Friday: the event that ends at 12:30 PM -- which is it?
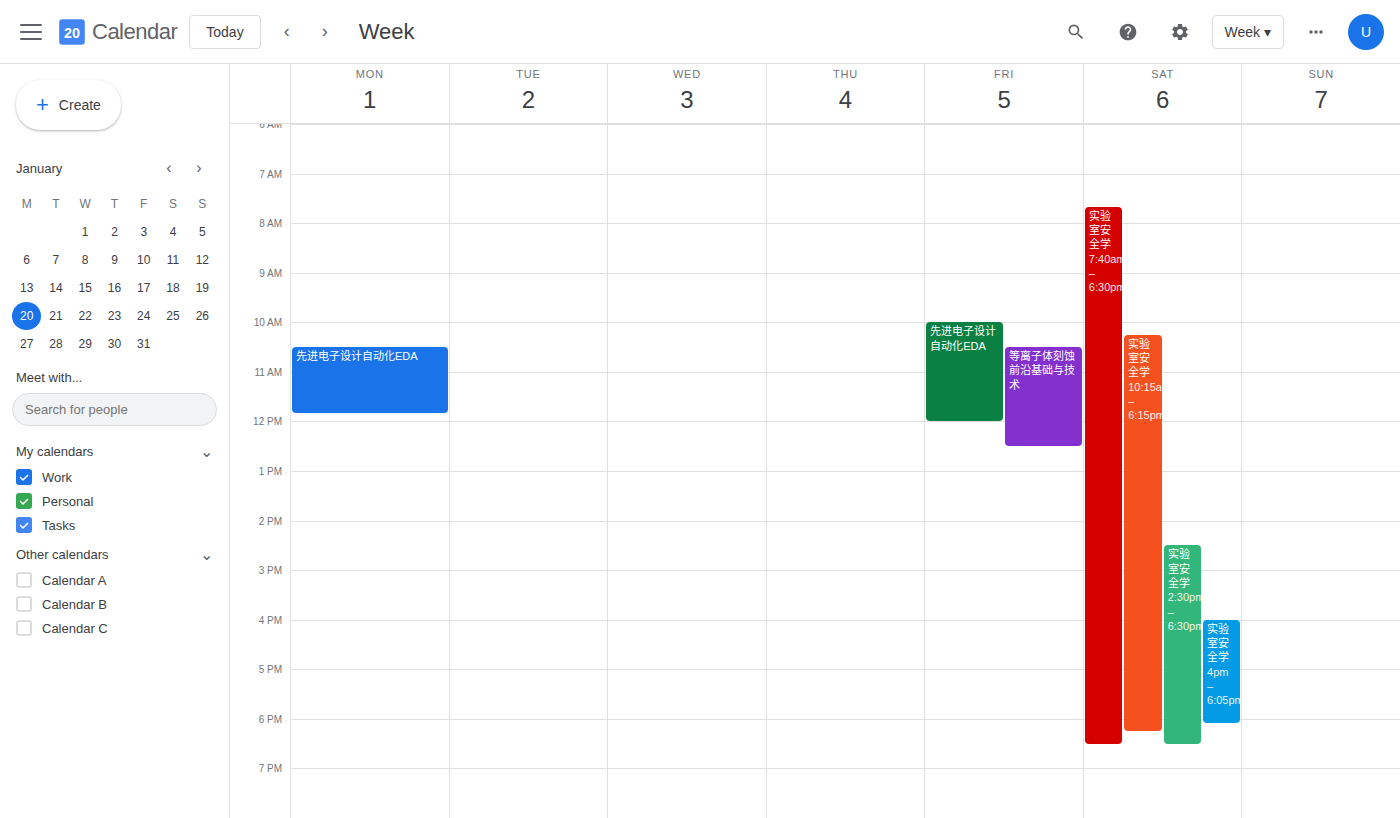
"等离子体刻蚀前沿基础与技术"